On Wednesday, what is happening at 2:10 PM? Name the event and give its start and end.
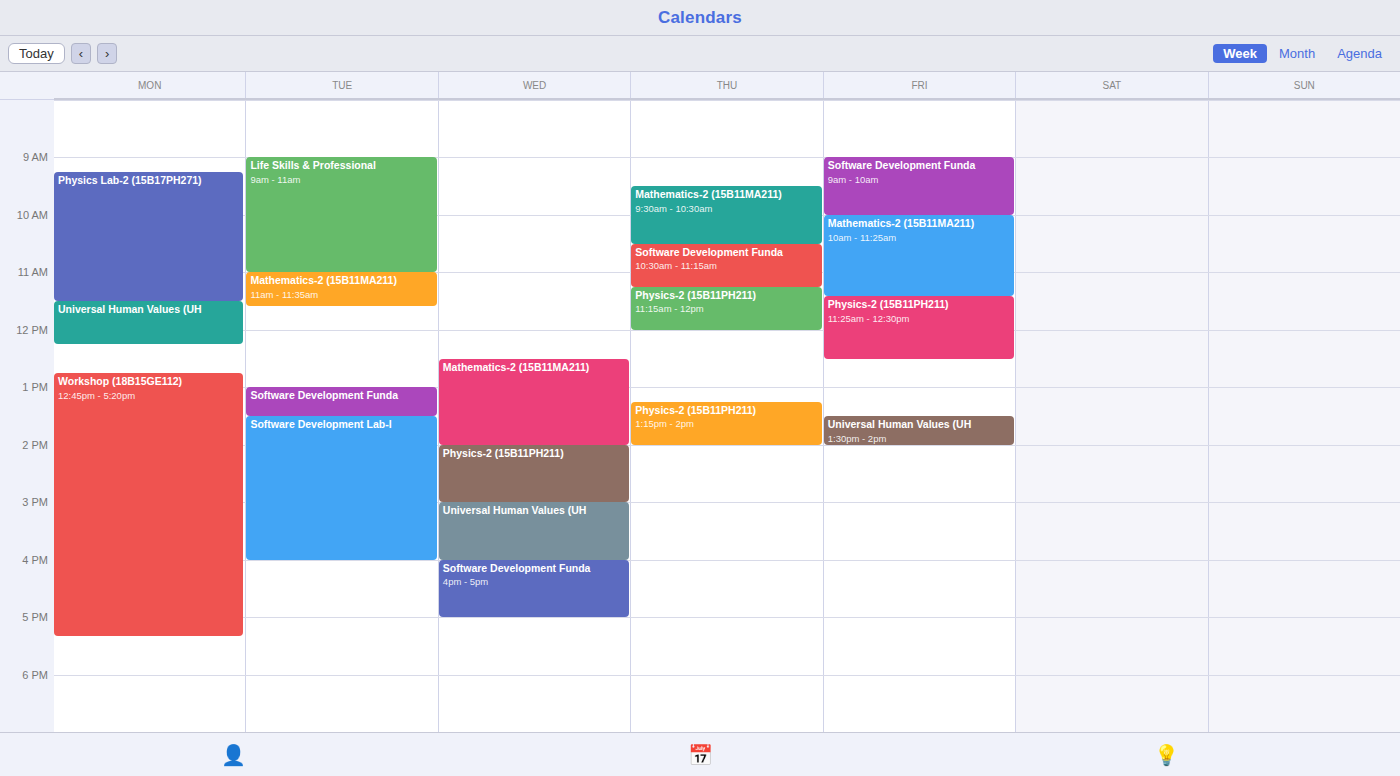
"Physics-2 (15B11PH211)", 2:00 PM to 3:00 PM